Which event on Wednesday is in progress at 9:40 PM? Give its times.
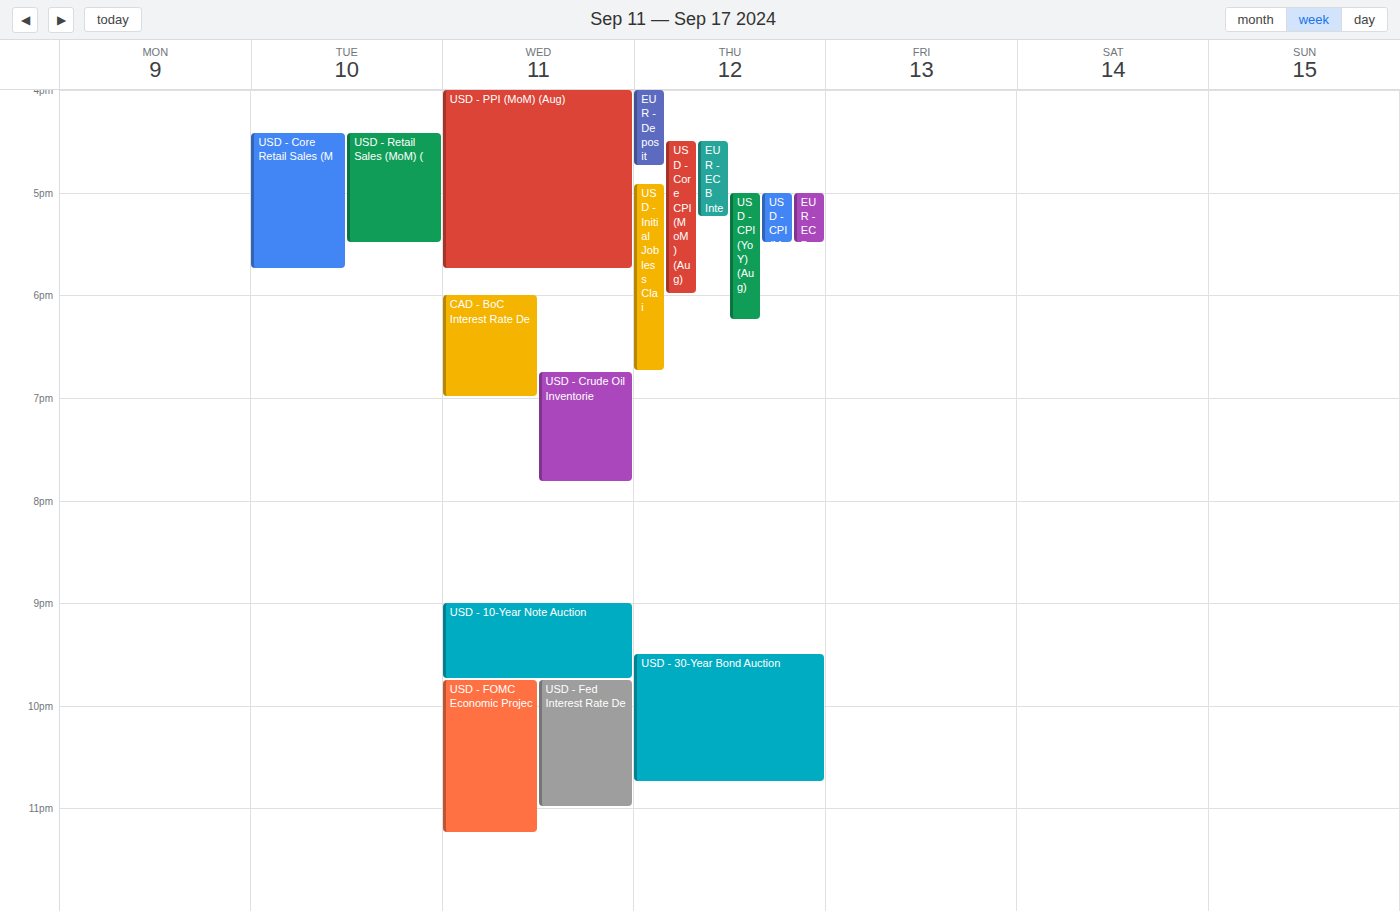
"USD - 10-Year Note Auction", 9:00 PM to 9:45 PM